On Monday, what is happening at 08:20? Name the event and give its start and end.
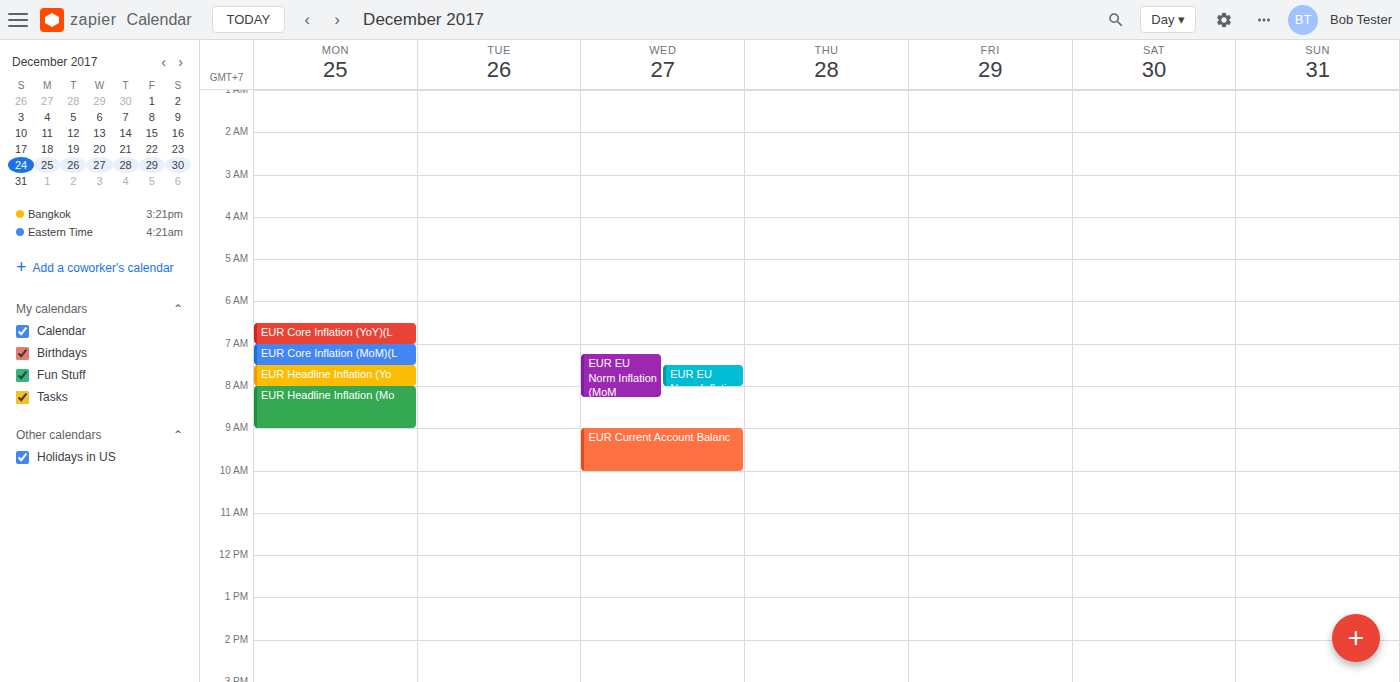
"EUR Headline Inflation (Mo", 08:00 to 09:00